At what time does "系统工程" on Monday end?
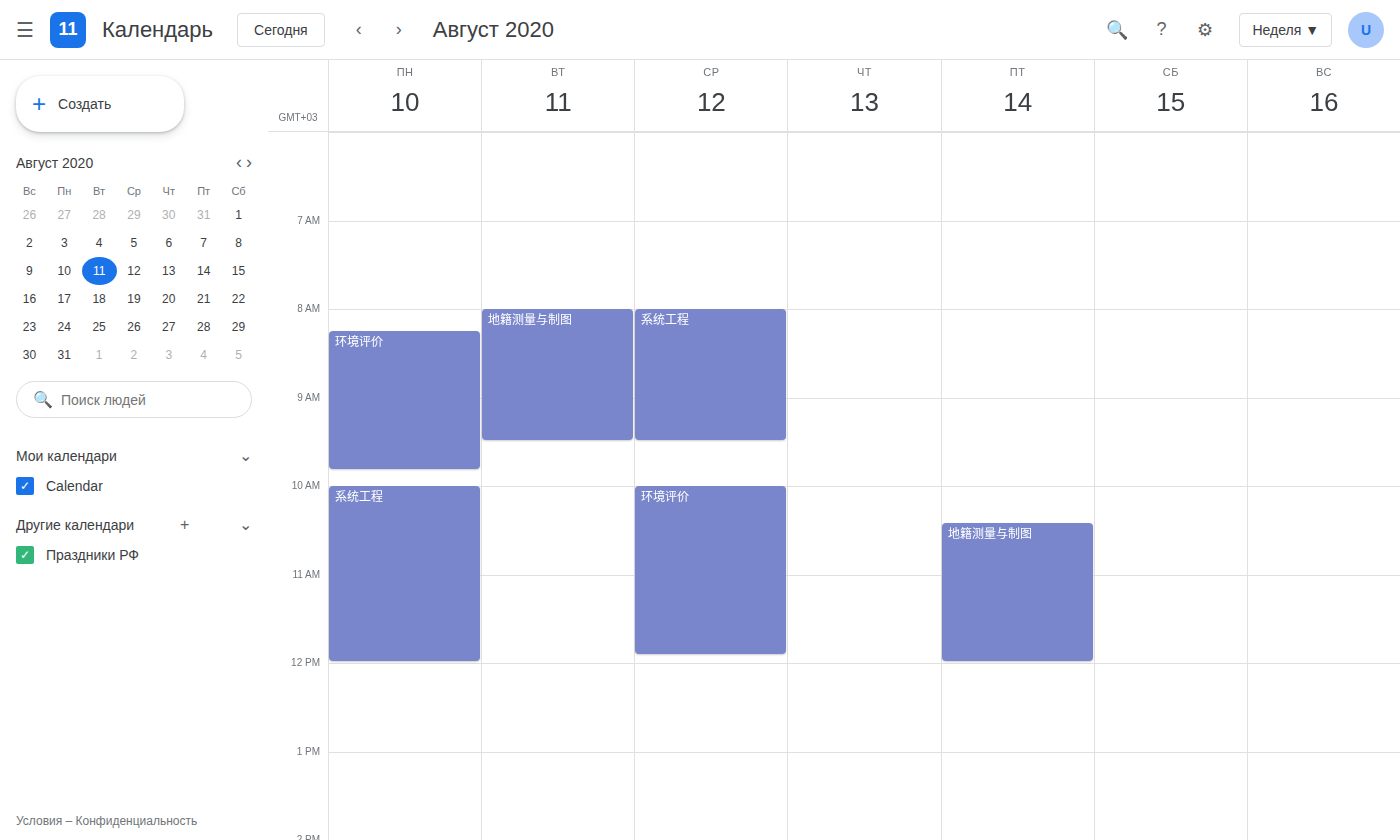
12:00